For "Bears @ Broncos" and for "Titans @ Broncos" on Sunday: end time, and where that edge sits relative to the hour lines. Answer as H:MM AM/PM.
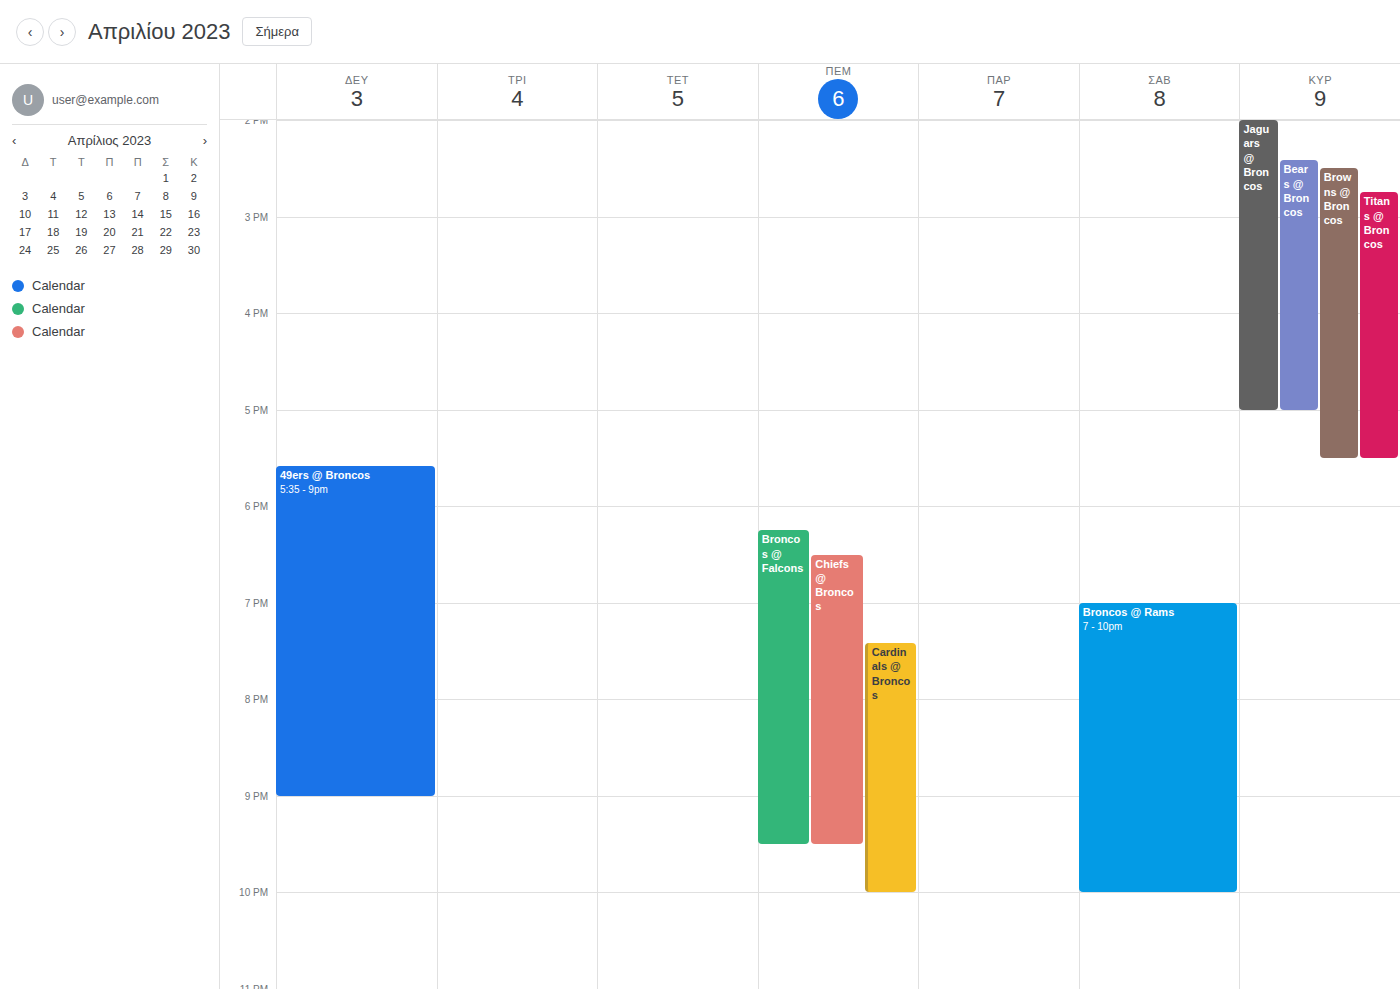
"Bears @ Broncos": 5:00 PM, exactly on the 5 PM line. "Titans @ Broncos": 5:30 PM, halfway between the 5 PM and 6 PM lines.